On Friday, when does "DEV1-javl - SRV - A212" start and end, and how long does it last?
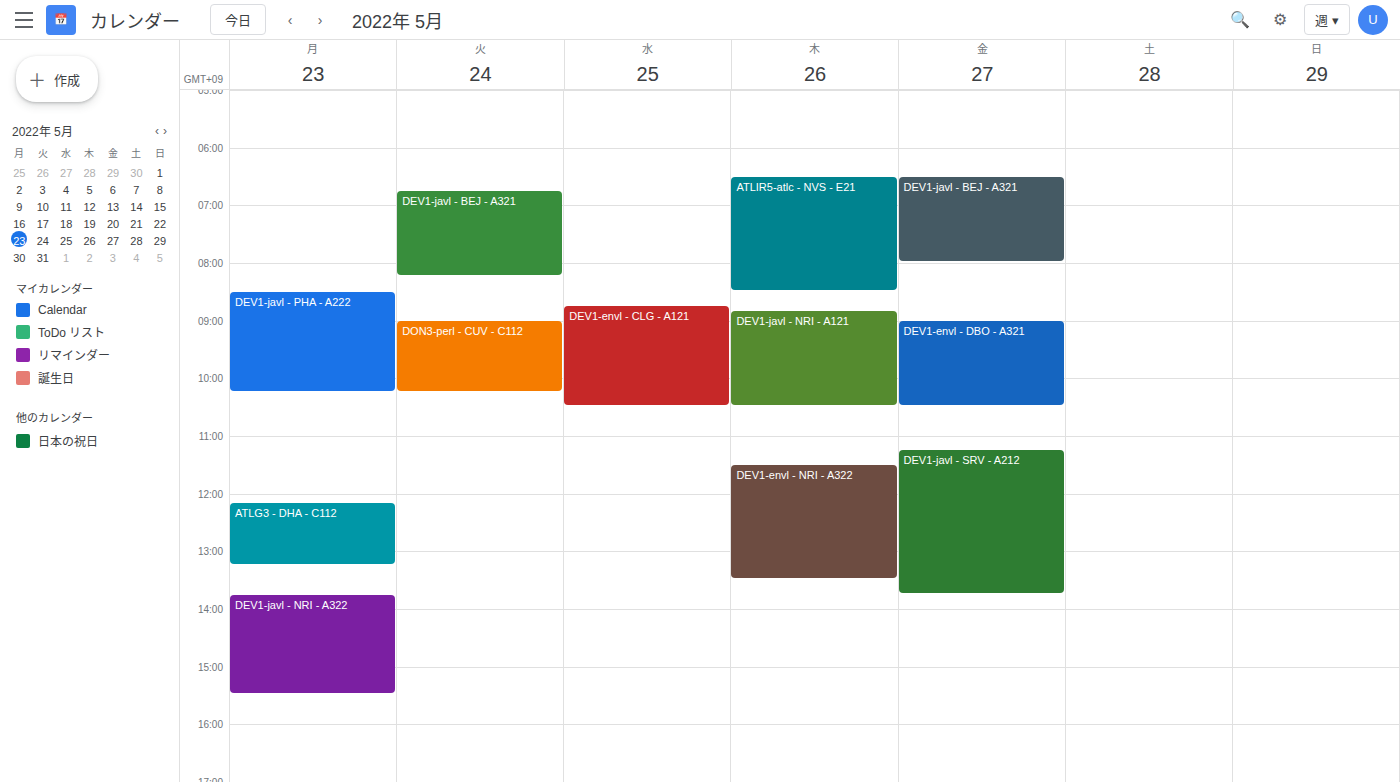
11:15 AM to 1:45 PM, 2 hours 30 minutes